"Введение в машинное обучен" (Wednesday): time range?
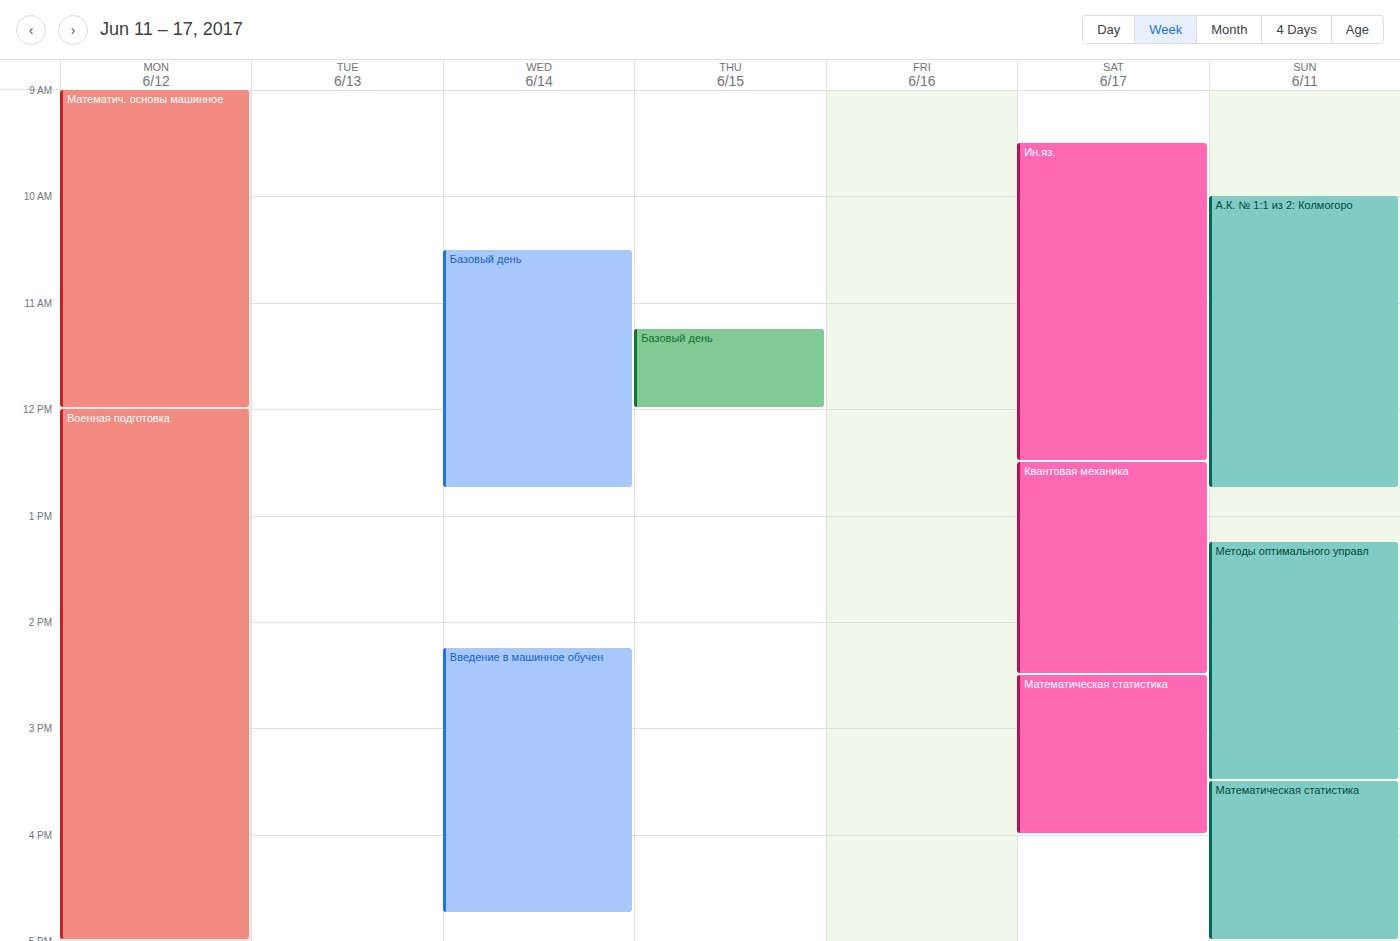
2:15 PM to 4:45 PM